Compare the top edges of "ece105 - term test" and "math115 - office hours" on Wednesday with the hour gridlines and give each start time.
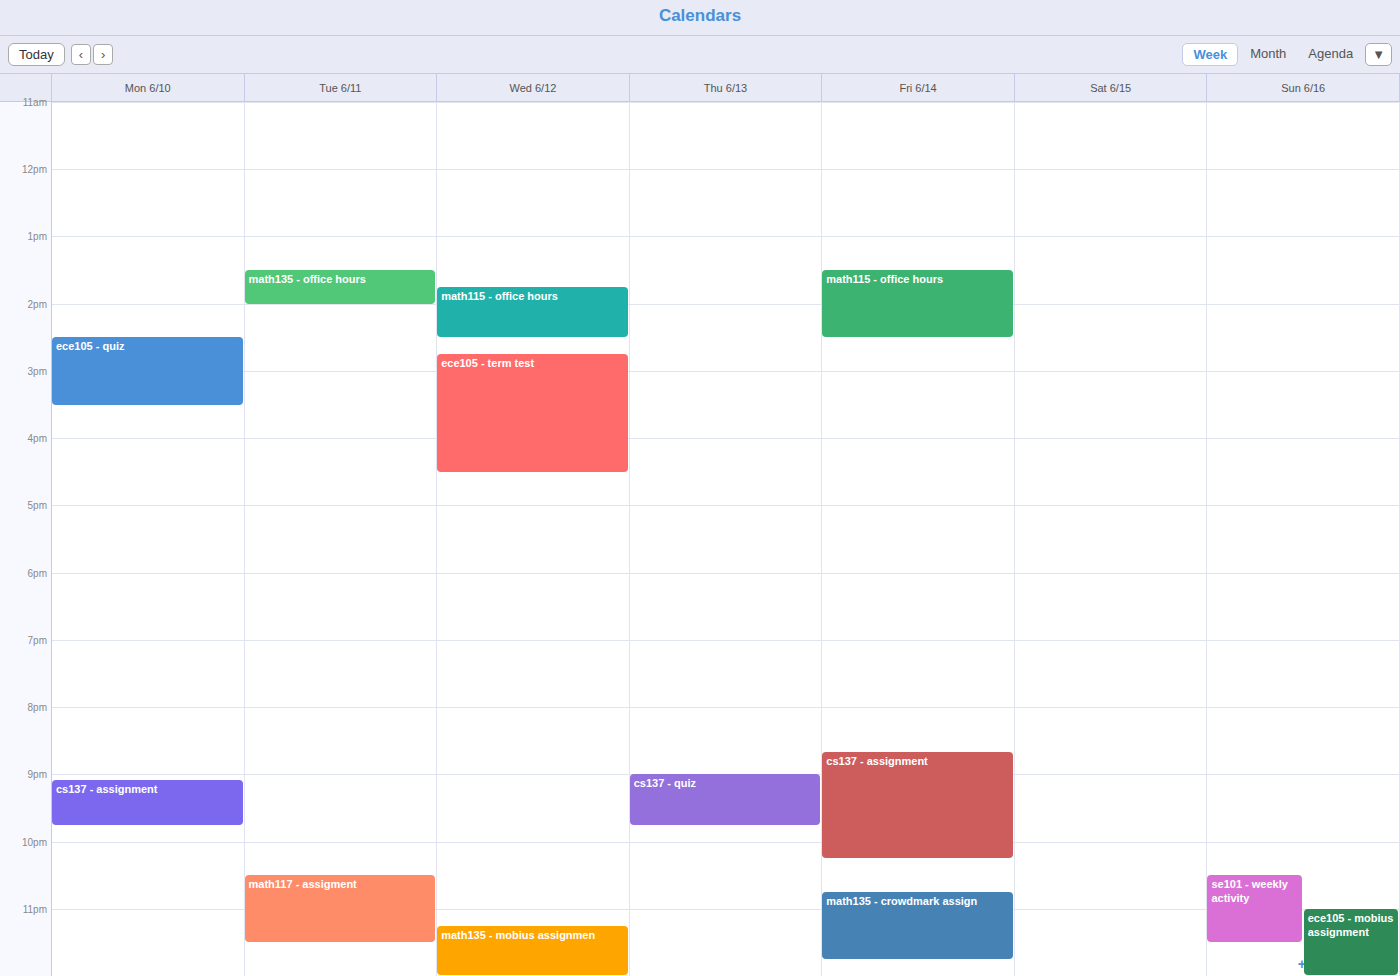
"ece105 - term test": 14:45, neither: three quarters of the way from the 14:00 line to the 15:00 line. "math115 - office hours": 13:45, neither: three quarters of the way from the 13:00 line to the 14:00 line.